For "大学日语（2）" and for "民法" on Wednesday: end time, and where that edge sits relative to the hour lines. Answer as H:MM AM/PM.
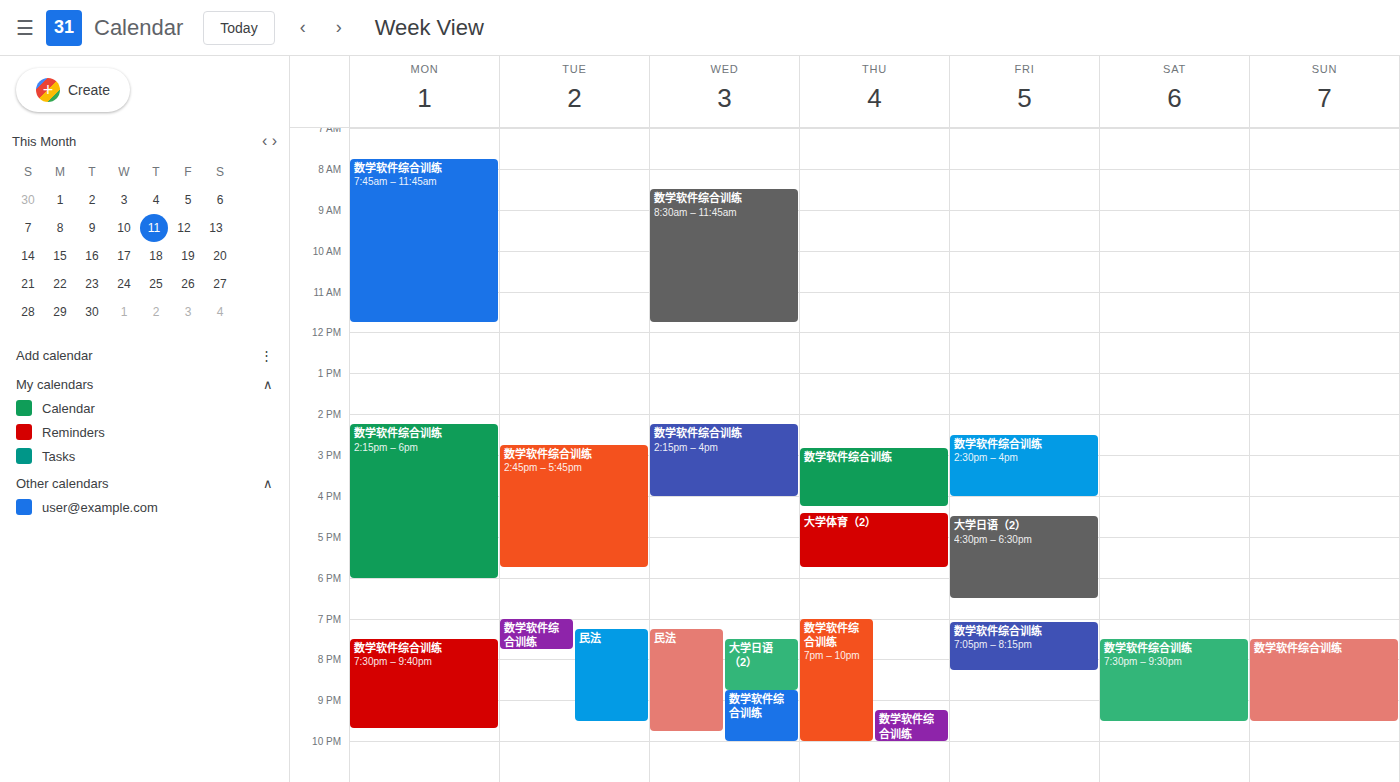
"大学日语（2）": 8:45 PM, neither: three quarters of the way from the 8 PM line to the 9 PM line. "民法": 9:45 PM, neither: three quarters of the way from the 9 PM line to the 10 PM line.